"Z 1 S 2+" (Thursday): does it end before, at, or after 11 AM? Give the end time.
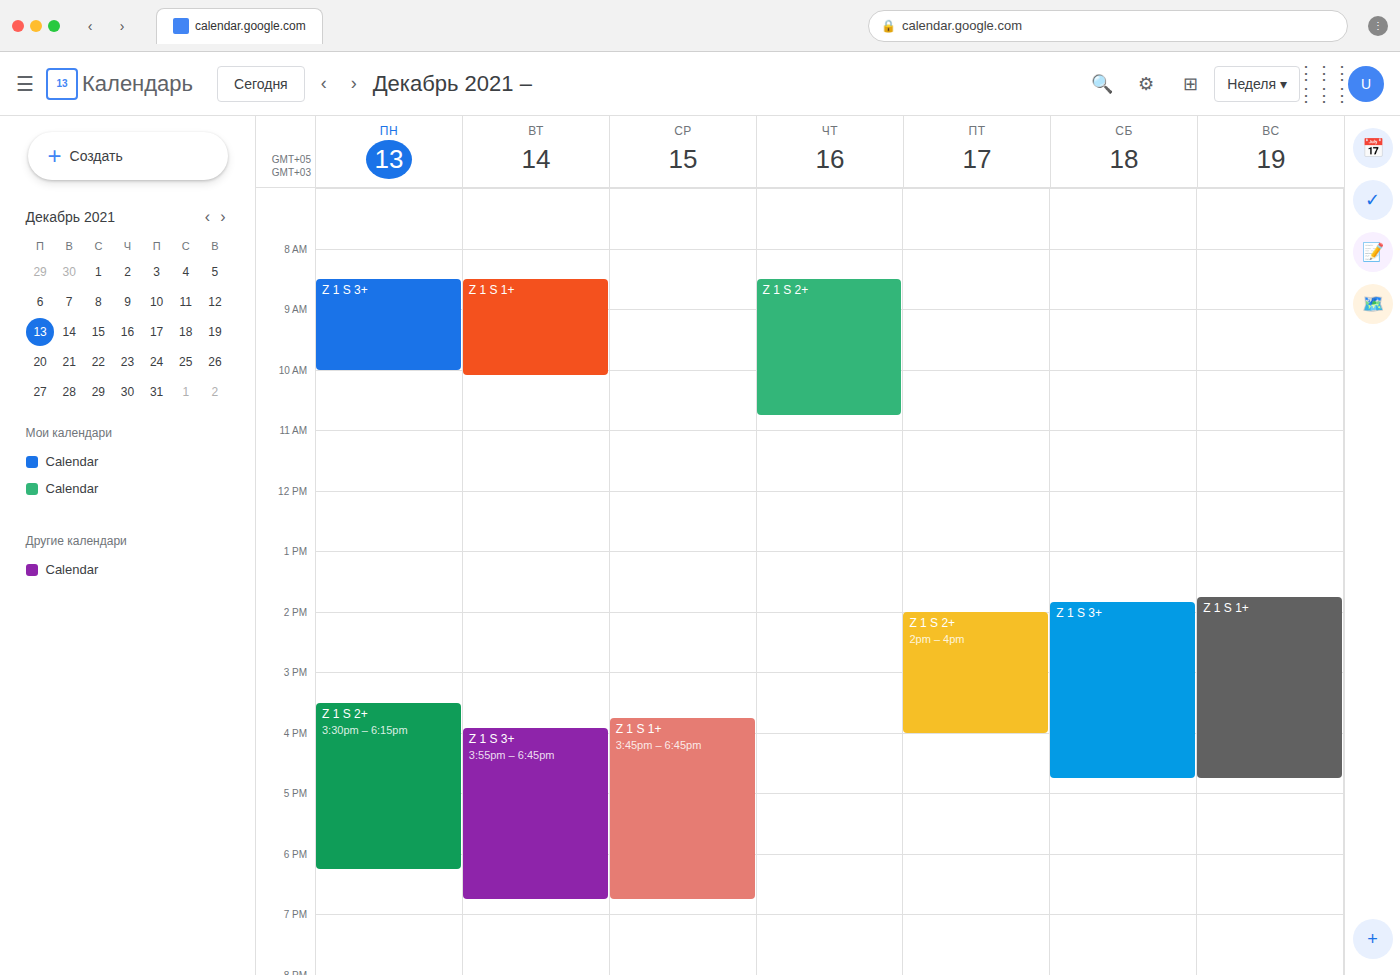
10:45 AM -- before 11 AM, 15 minutes above the 11 AM line.